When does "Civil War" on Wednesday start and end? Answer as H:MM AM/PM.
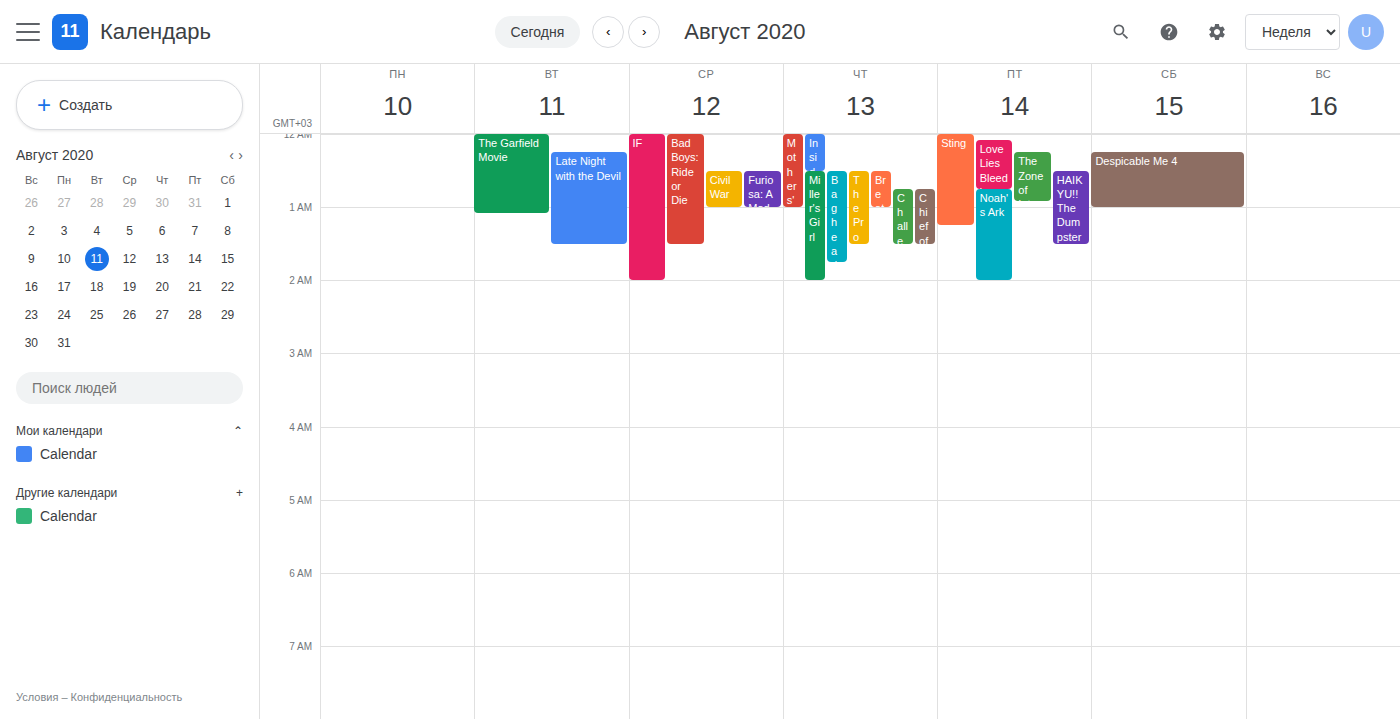
12:30 AM to 1:00 AM